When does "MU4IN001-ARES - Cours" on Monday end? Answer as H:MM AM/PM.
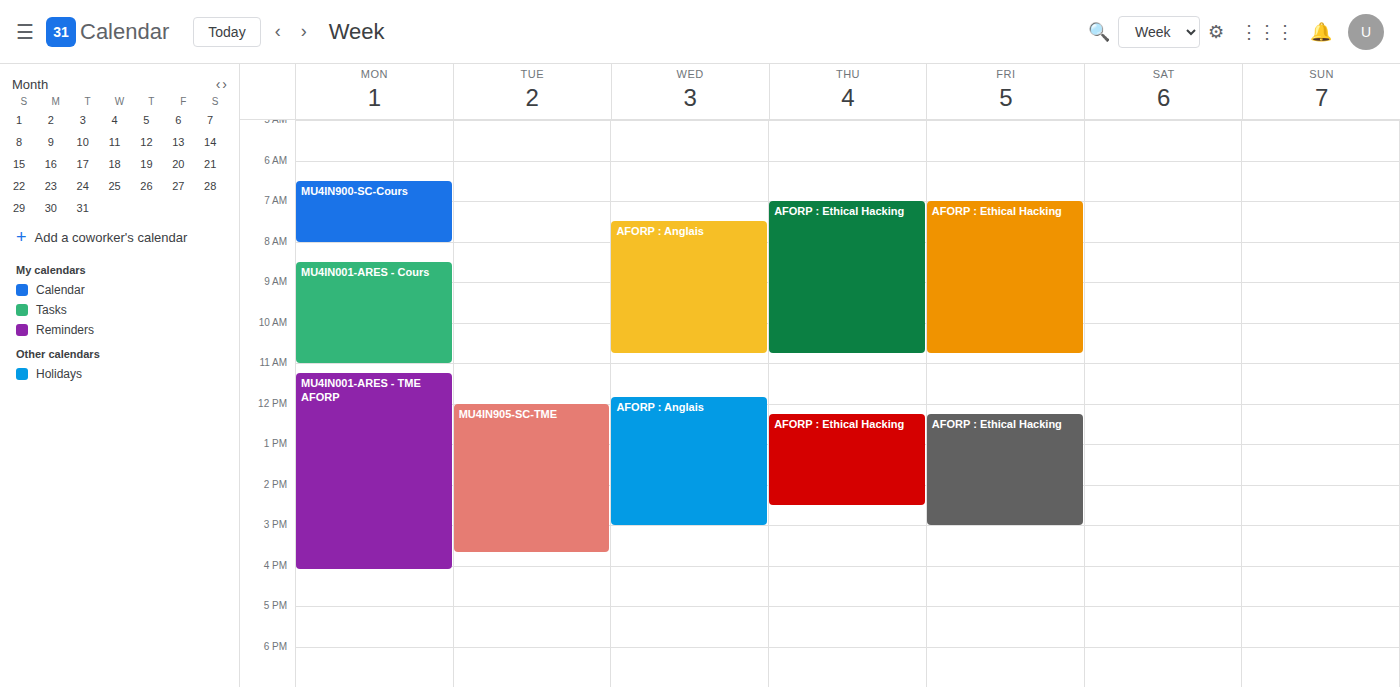
11:00 AM